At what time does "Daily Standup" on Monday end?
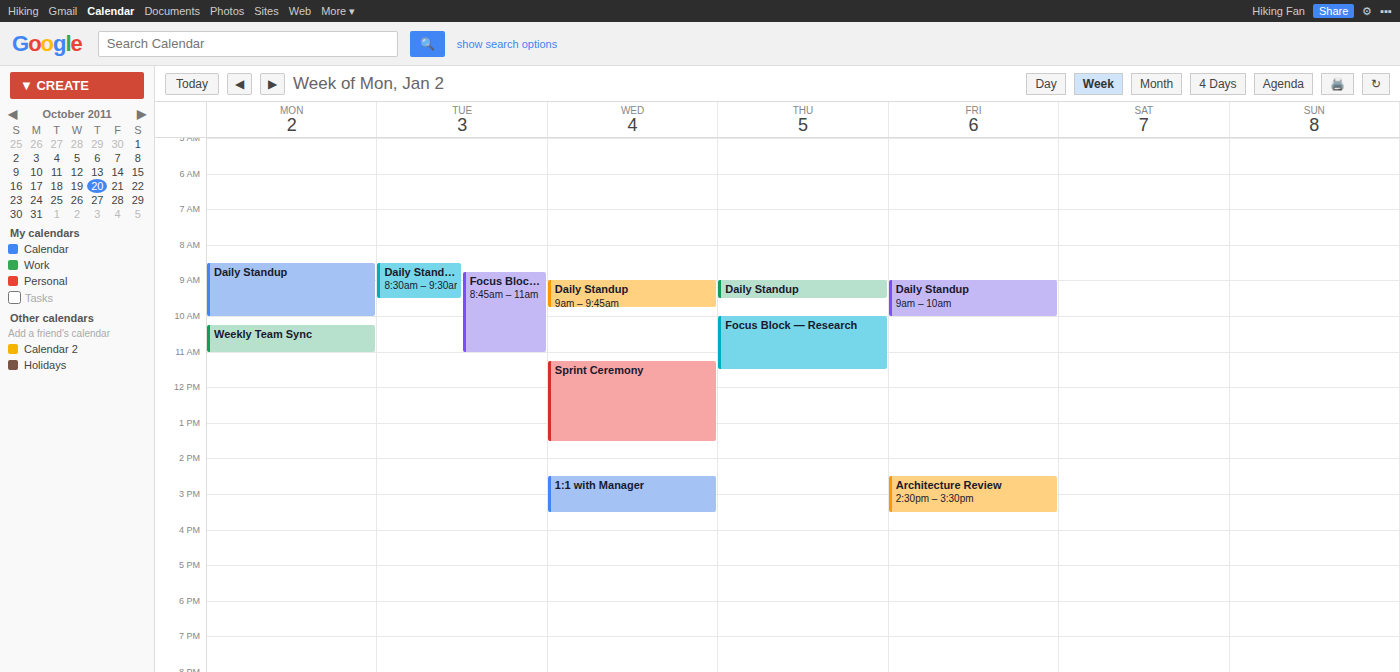
10:00 AM